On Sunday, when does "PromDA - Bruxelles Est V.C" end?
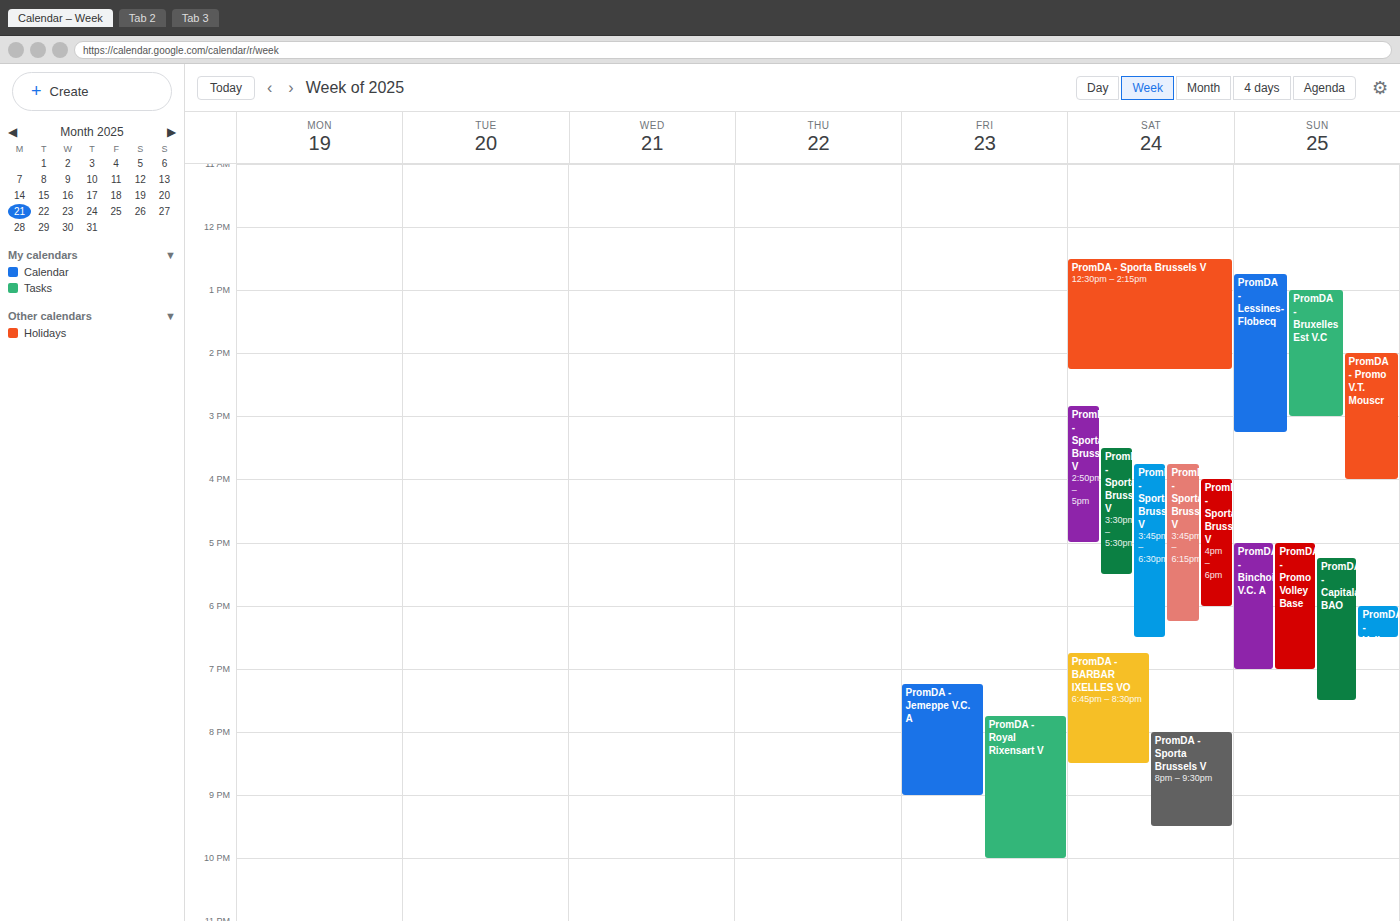
3:00 PM